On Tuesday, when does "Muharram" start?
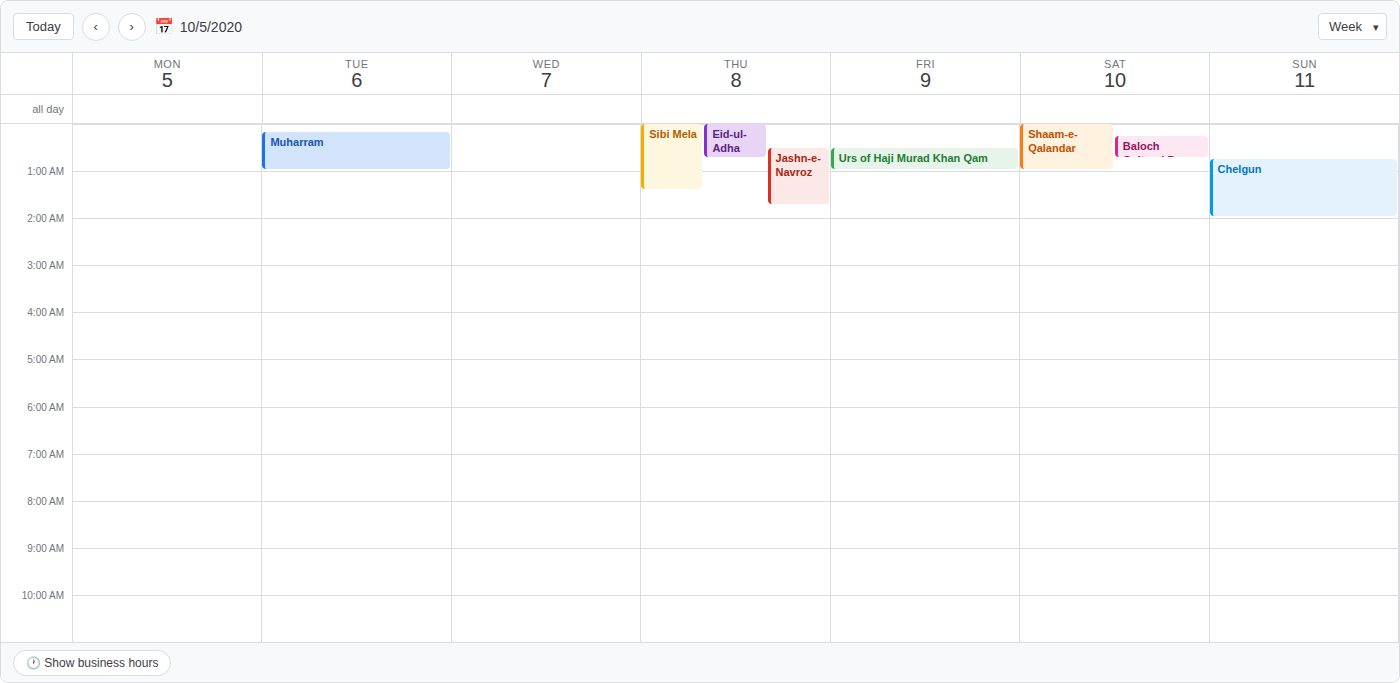
12:10 AM